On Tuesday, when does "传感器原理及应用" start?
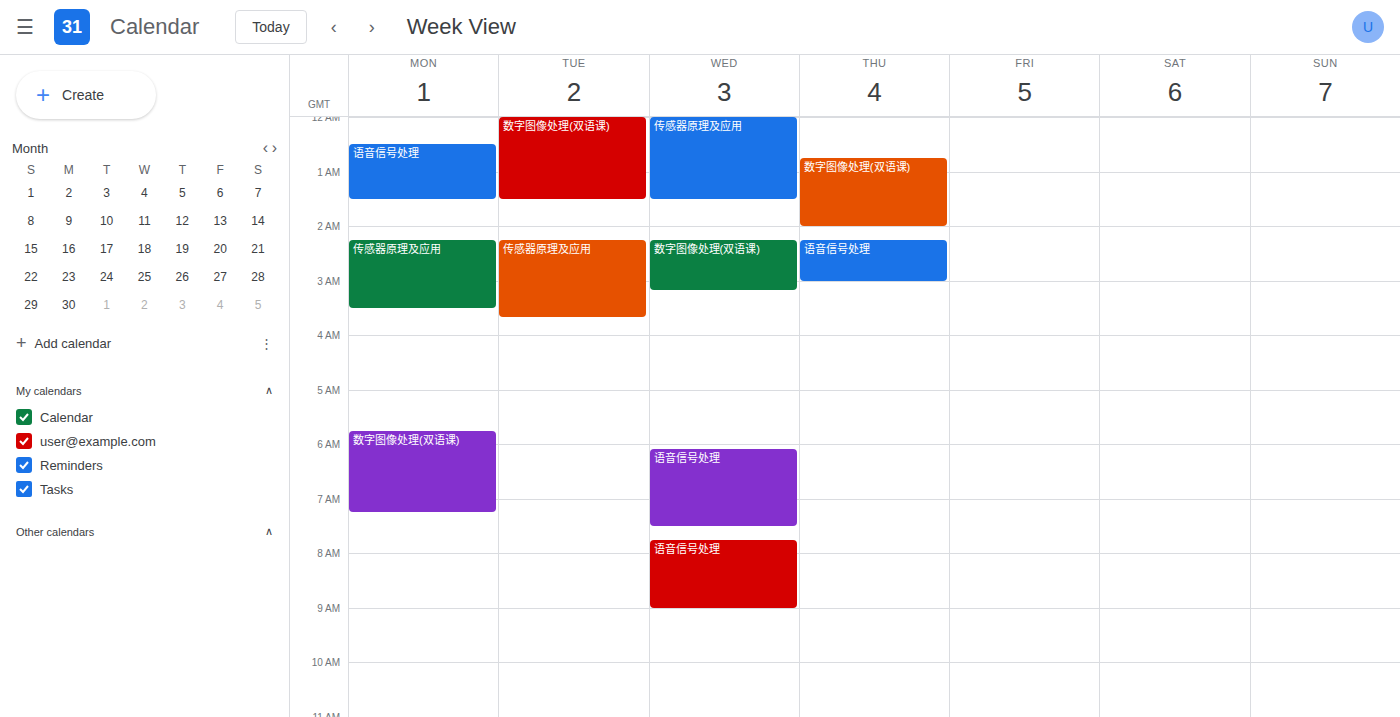
2:15 AM